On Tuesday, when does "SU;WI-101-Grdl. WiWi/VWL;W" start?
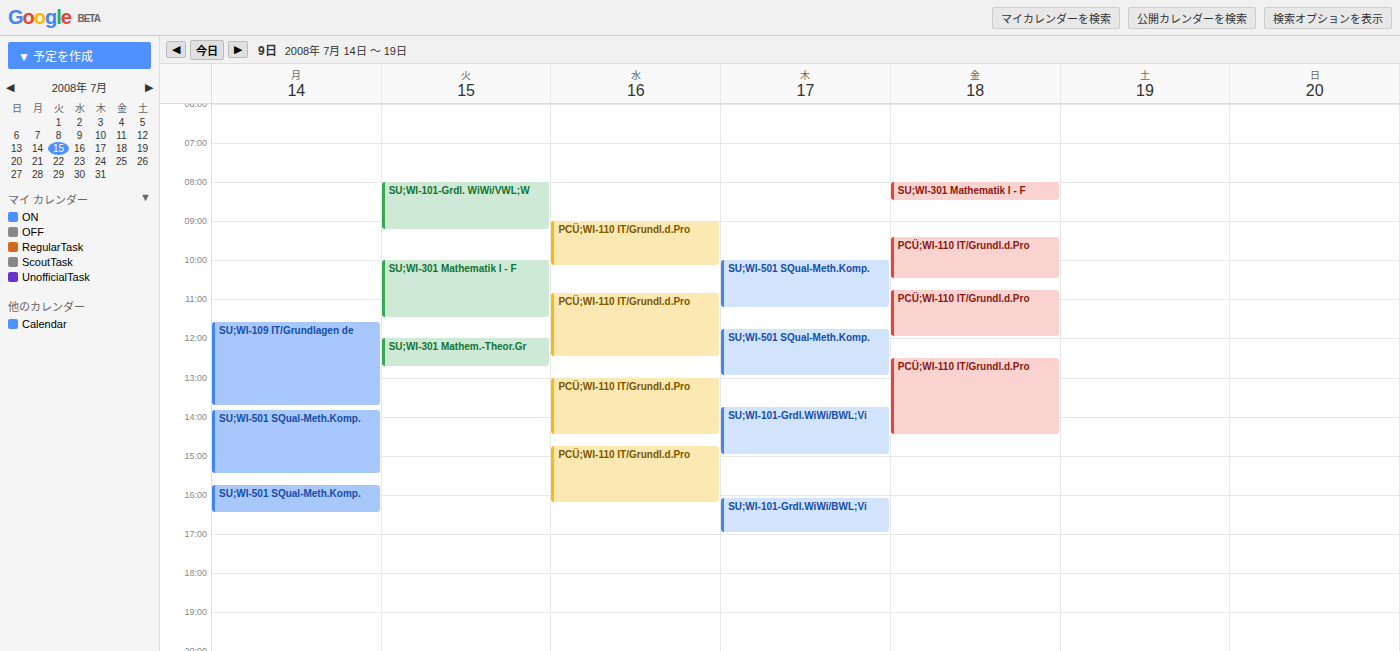
8:00 AM